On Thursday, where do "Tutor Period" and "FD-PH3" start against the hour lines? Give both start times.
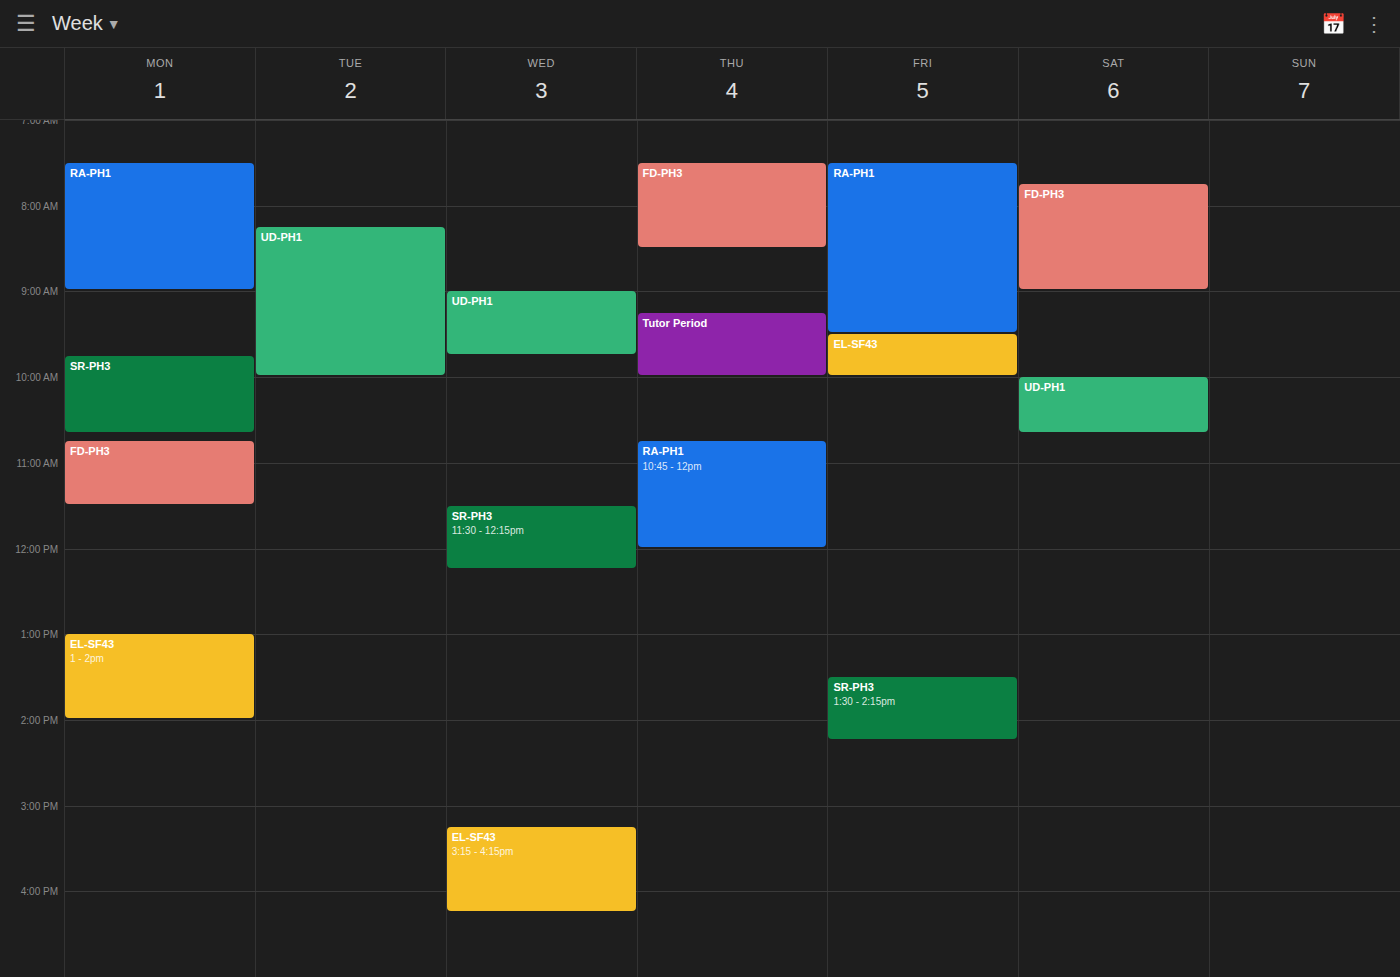
"Tutor Period": 9:15 AM, neither: a quarter of the way from the 9 AM line to the 10 AM line. "FD-PH3": 7:30 AM, halfway between the 7 AM and 8 AM lines.